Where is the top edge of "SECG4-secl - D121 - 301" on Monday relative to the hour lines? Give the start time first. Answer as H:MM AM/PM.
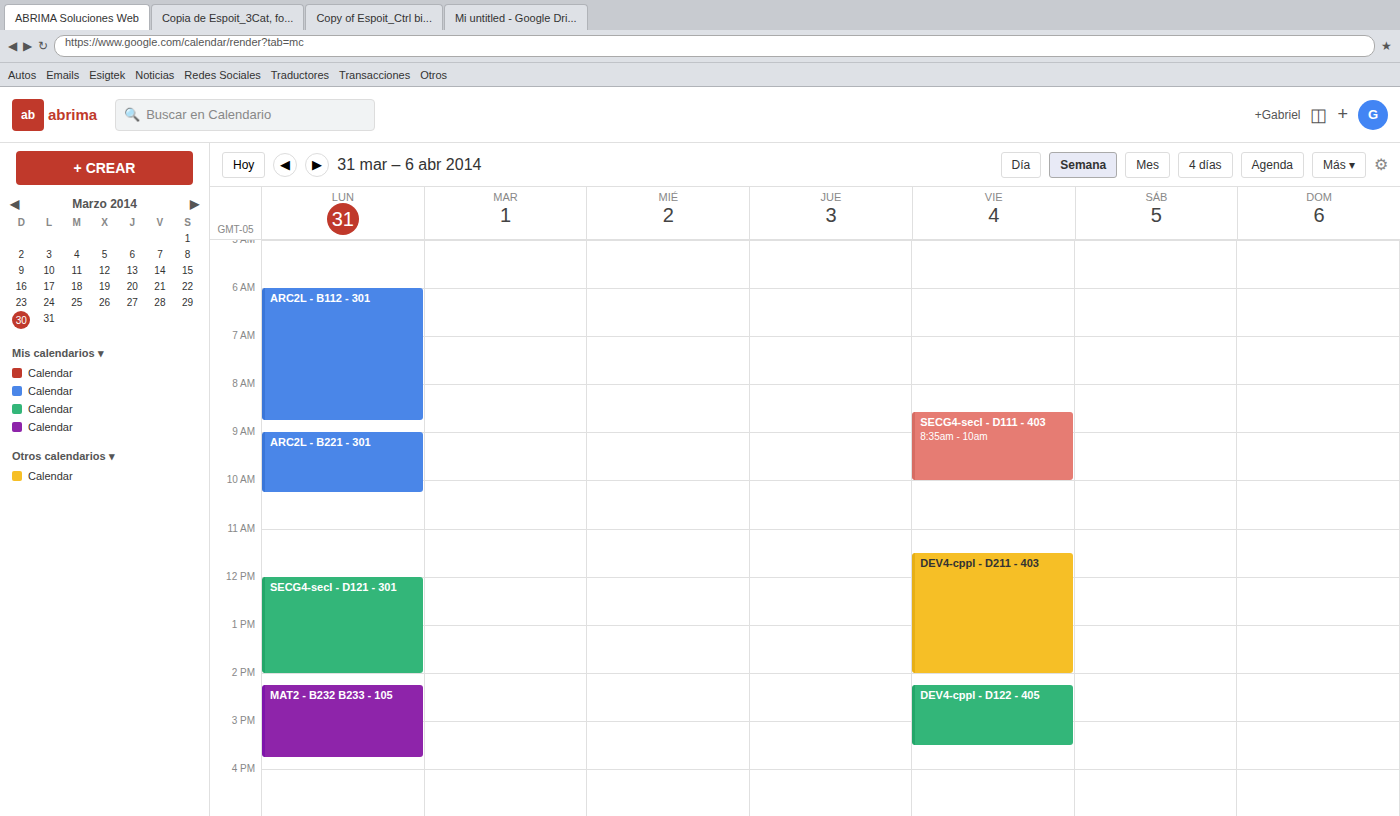
12:00 PM -- exactly on the 12 PM line.